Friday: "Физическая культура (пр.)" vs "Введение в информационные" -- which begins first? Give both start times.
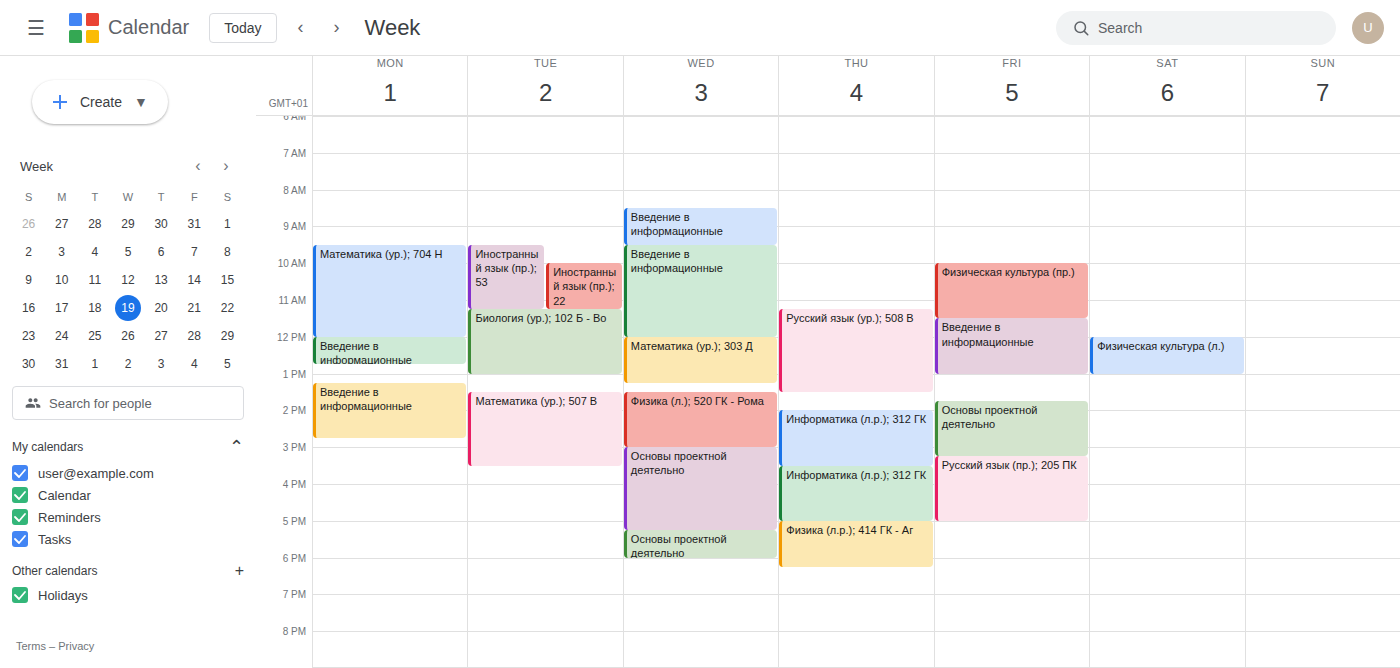
"Физическая культура (пр.)" 10:00 AM; "Введение в информационные" 11:30 AM.